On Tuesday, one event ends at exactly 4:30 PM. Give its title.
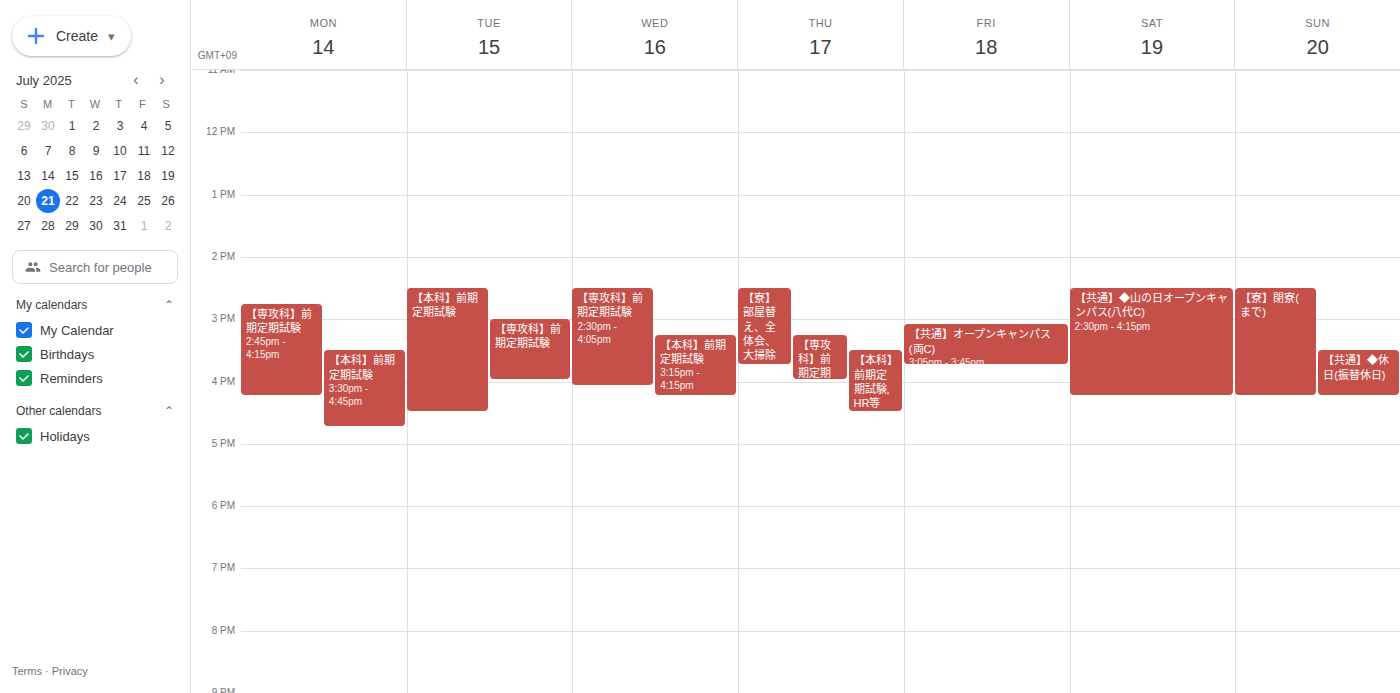
"【本科】前期定期試験"